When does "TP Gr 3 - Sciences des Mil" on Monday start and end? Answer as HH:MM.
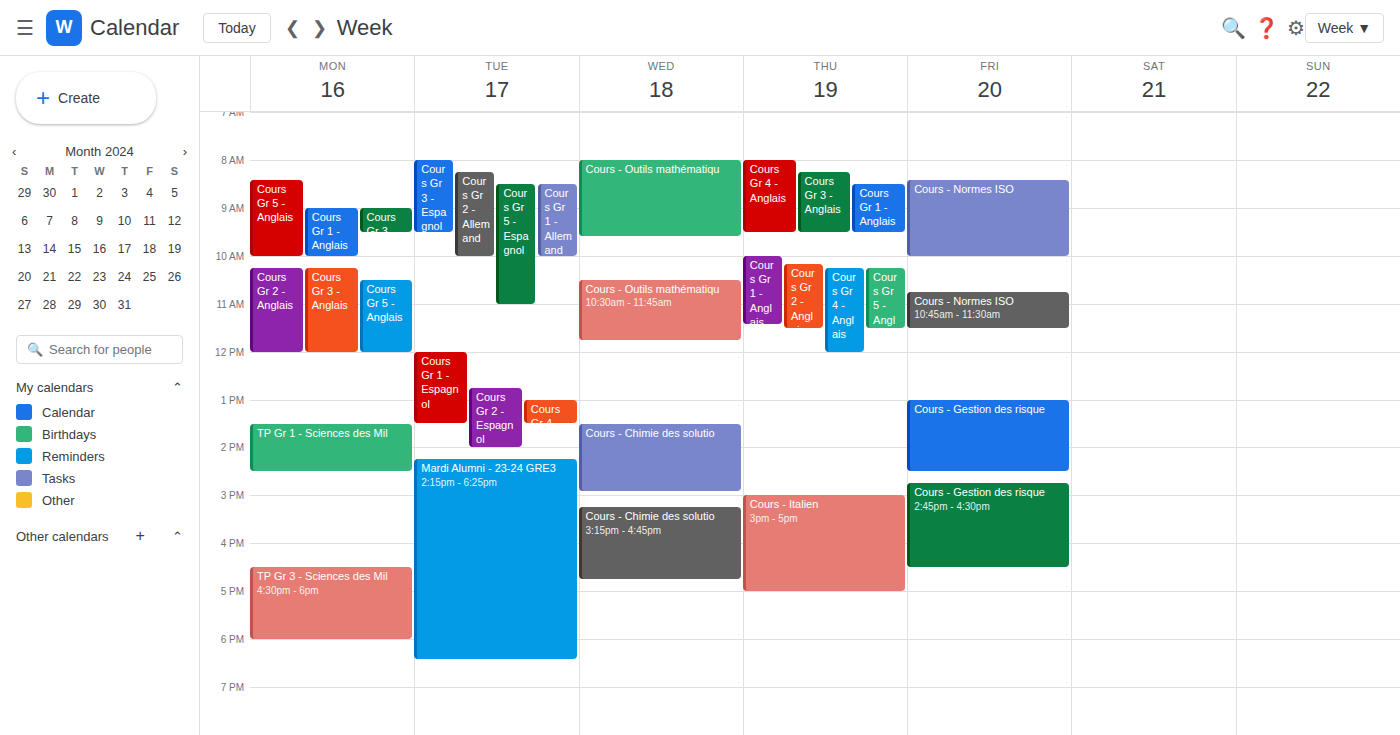
16:30 to 18:00